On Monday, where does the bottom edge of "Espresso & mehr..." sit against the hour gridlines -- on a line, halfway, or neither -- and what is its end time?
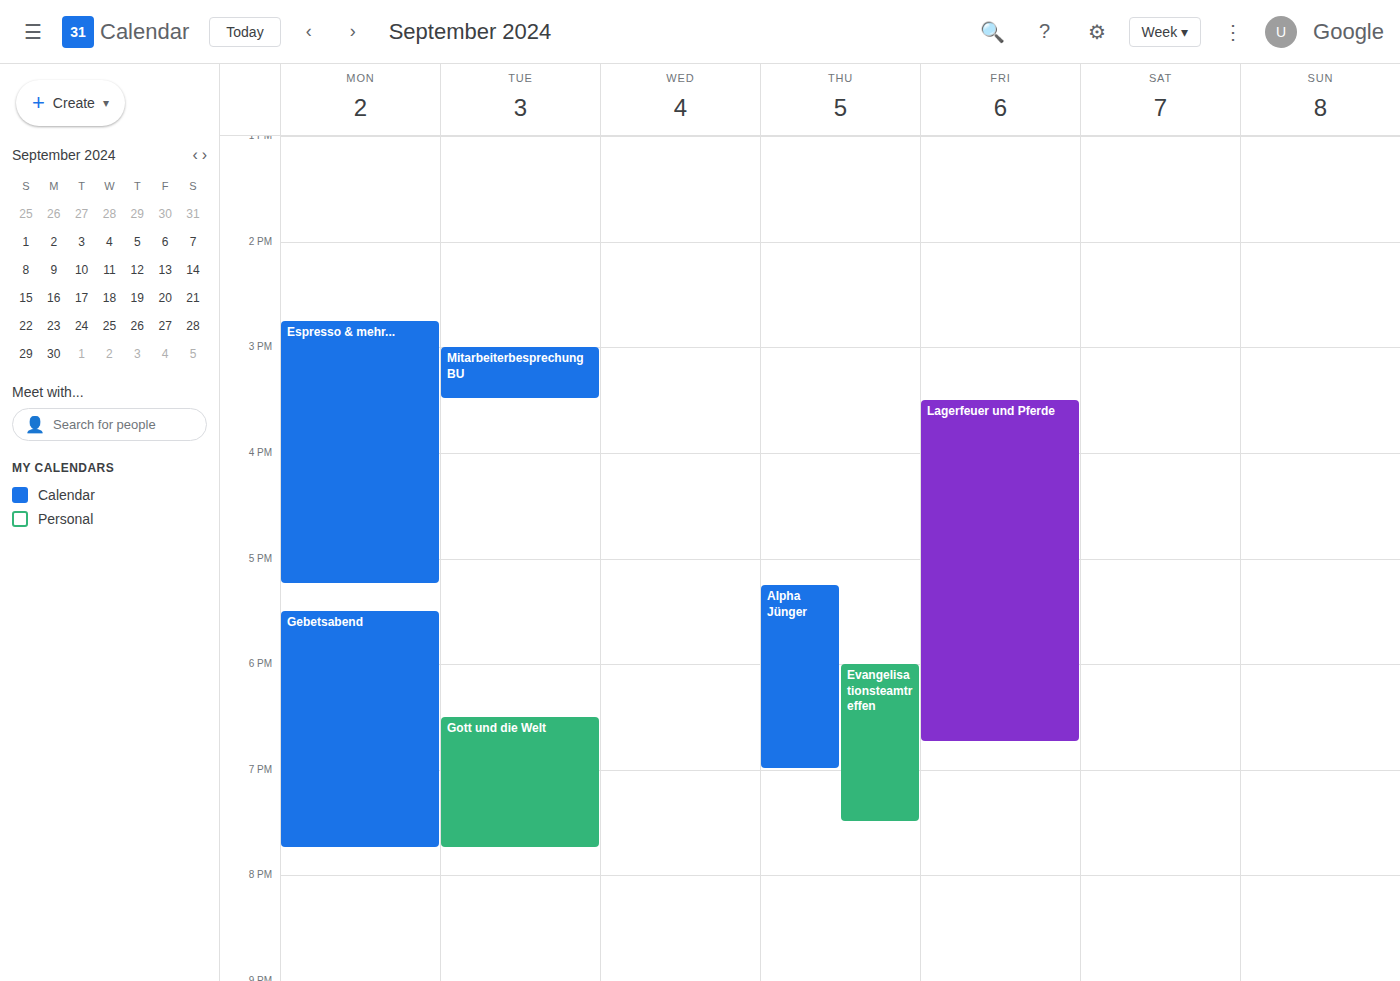
5:15 PM -- neither: a quarter of the way from the 5 PM line to the 6 PM line.